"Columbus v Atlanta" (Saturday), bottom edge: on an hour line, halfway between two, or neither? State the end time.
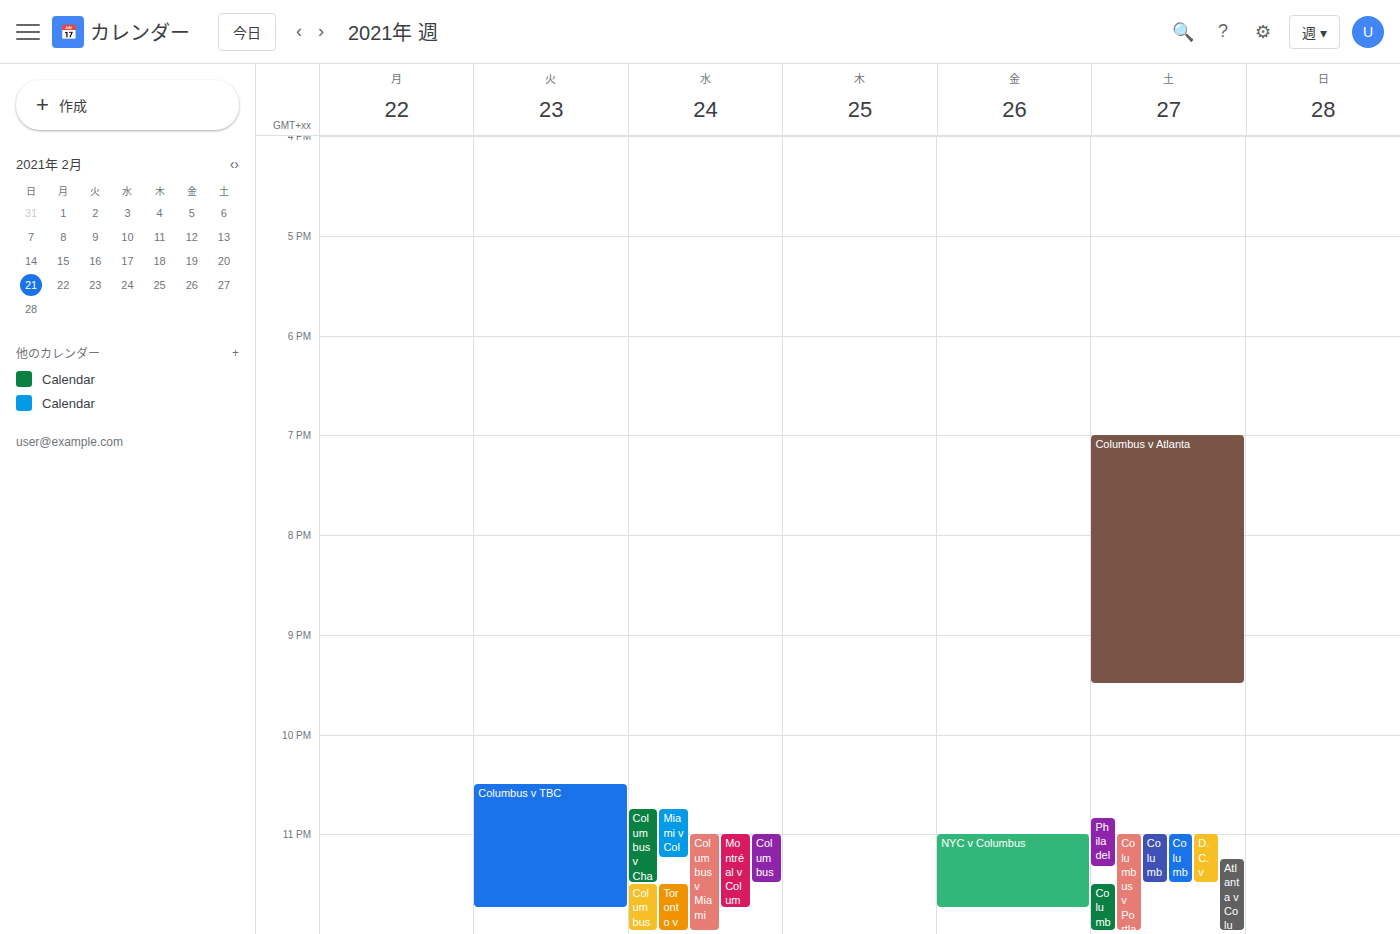
9:30 PM -- halfway between the 9 PM and 10 PM lines.